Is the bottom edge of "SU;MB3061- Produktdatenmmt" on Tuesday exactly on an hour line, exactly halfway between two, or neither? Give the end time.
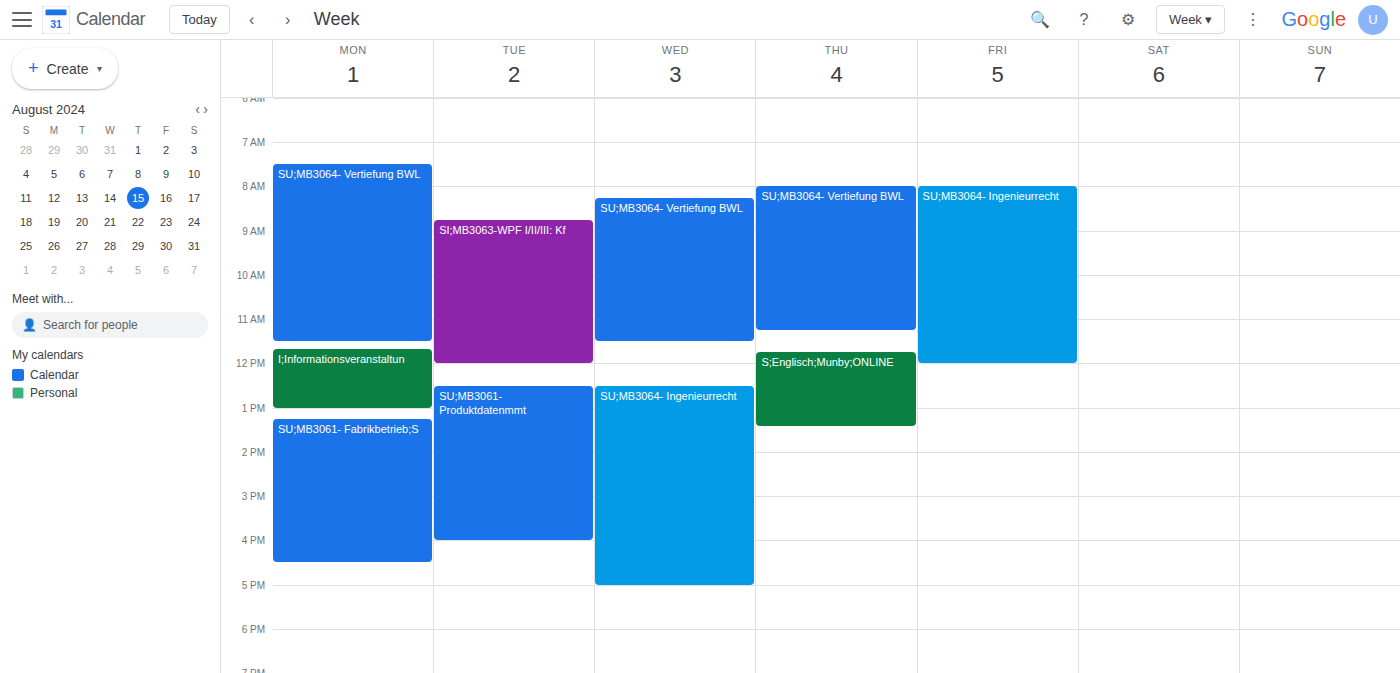
4:00 PM -- exactly on the 4 PM line.